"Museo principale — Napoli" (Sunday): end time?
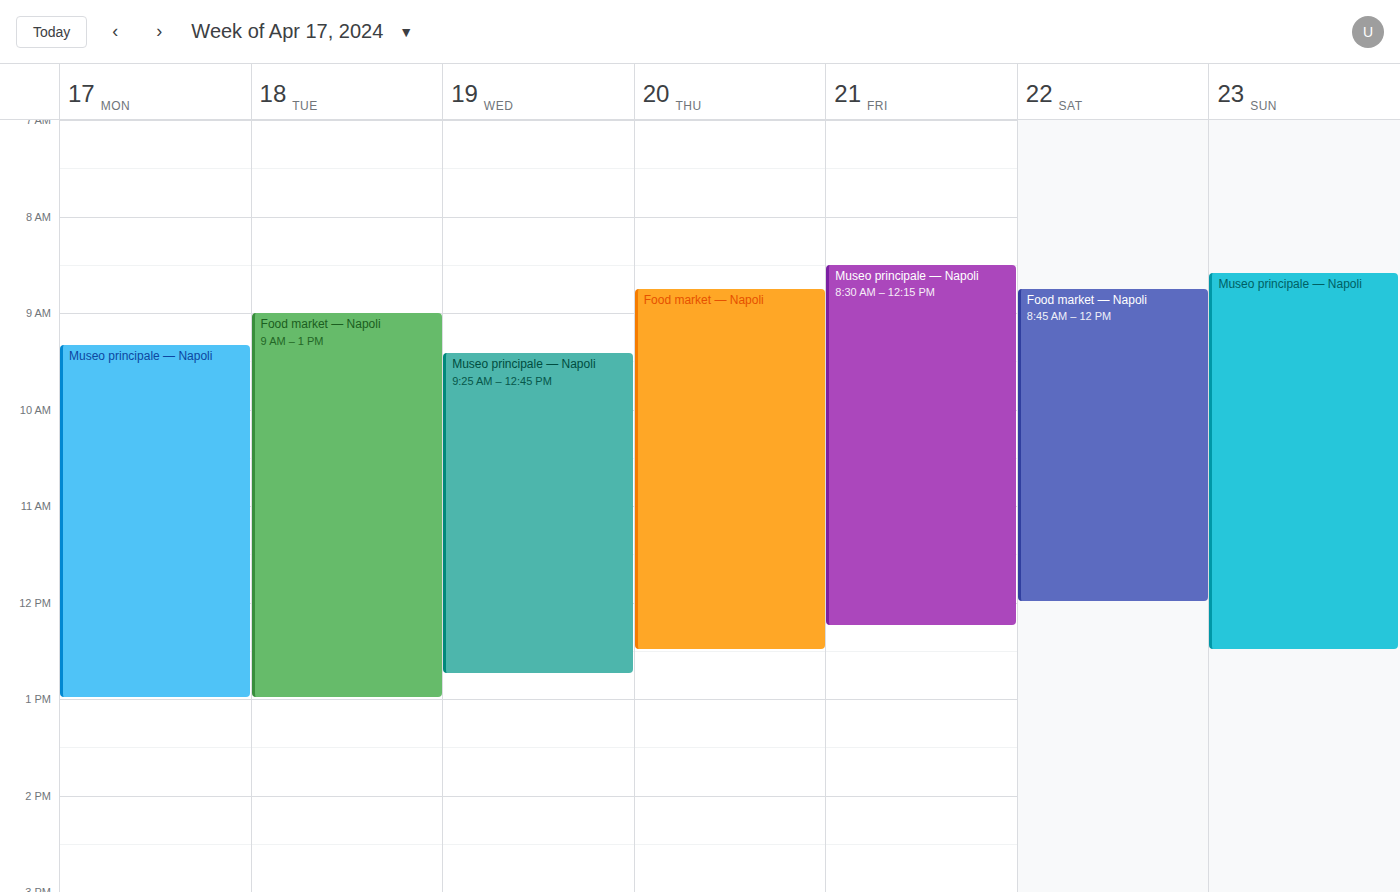
12:30 PM